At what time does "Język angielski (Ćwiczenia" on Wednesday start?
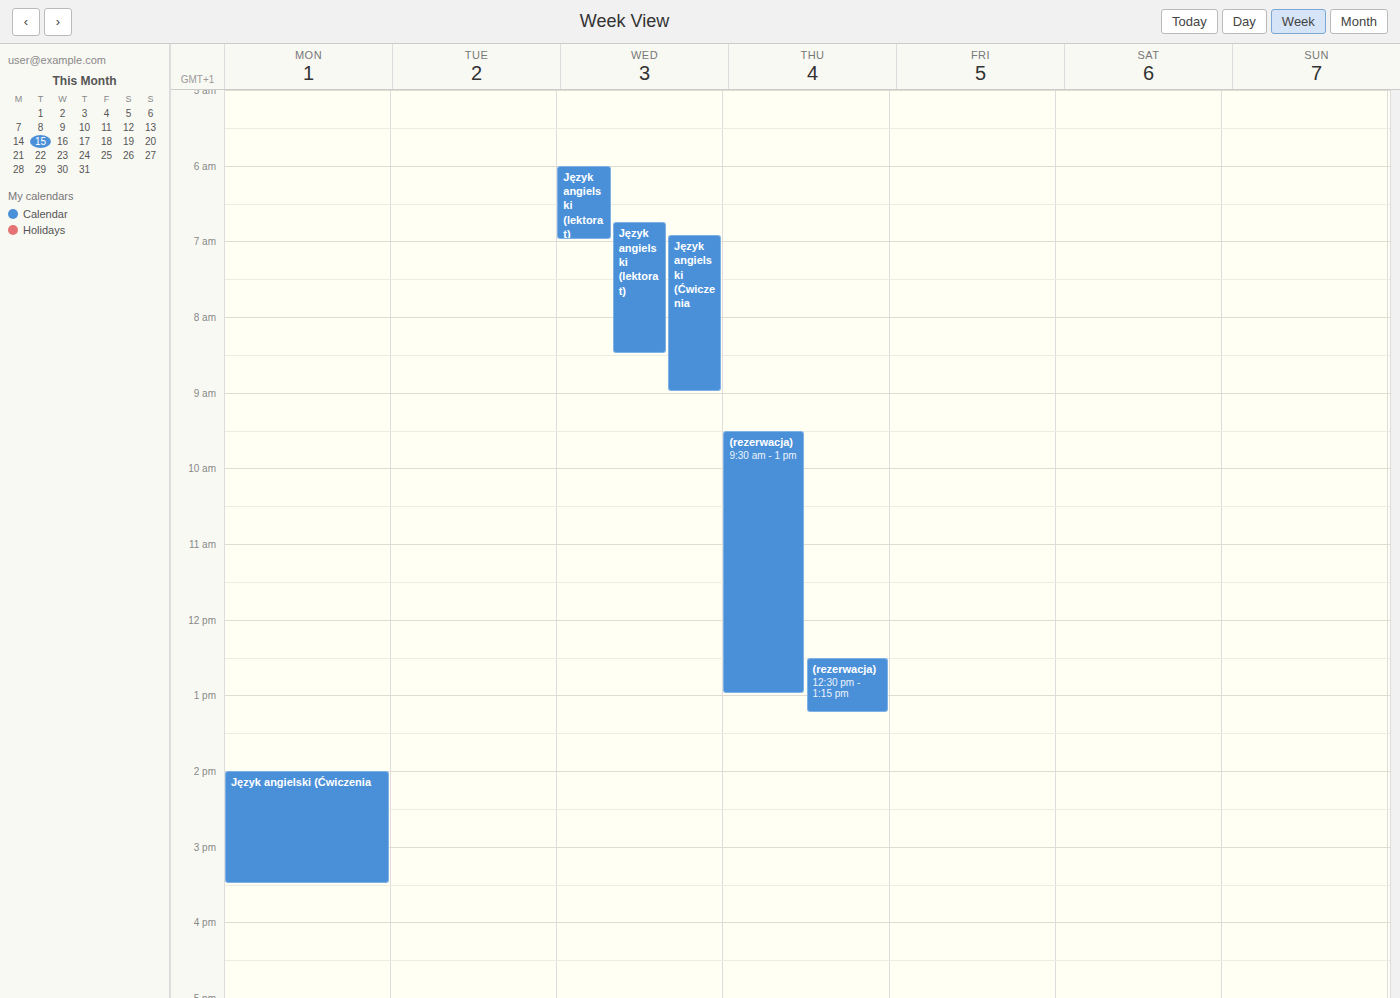
6:55 AM